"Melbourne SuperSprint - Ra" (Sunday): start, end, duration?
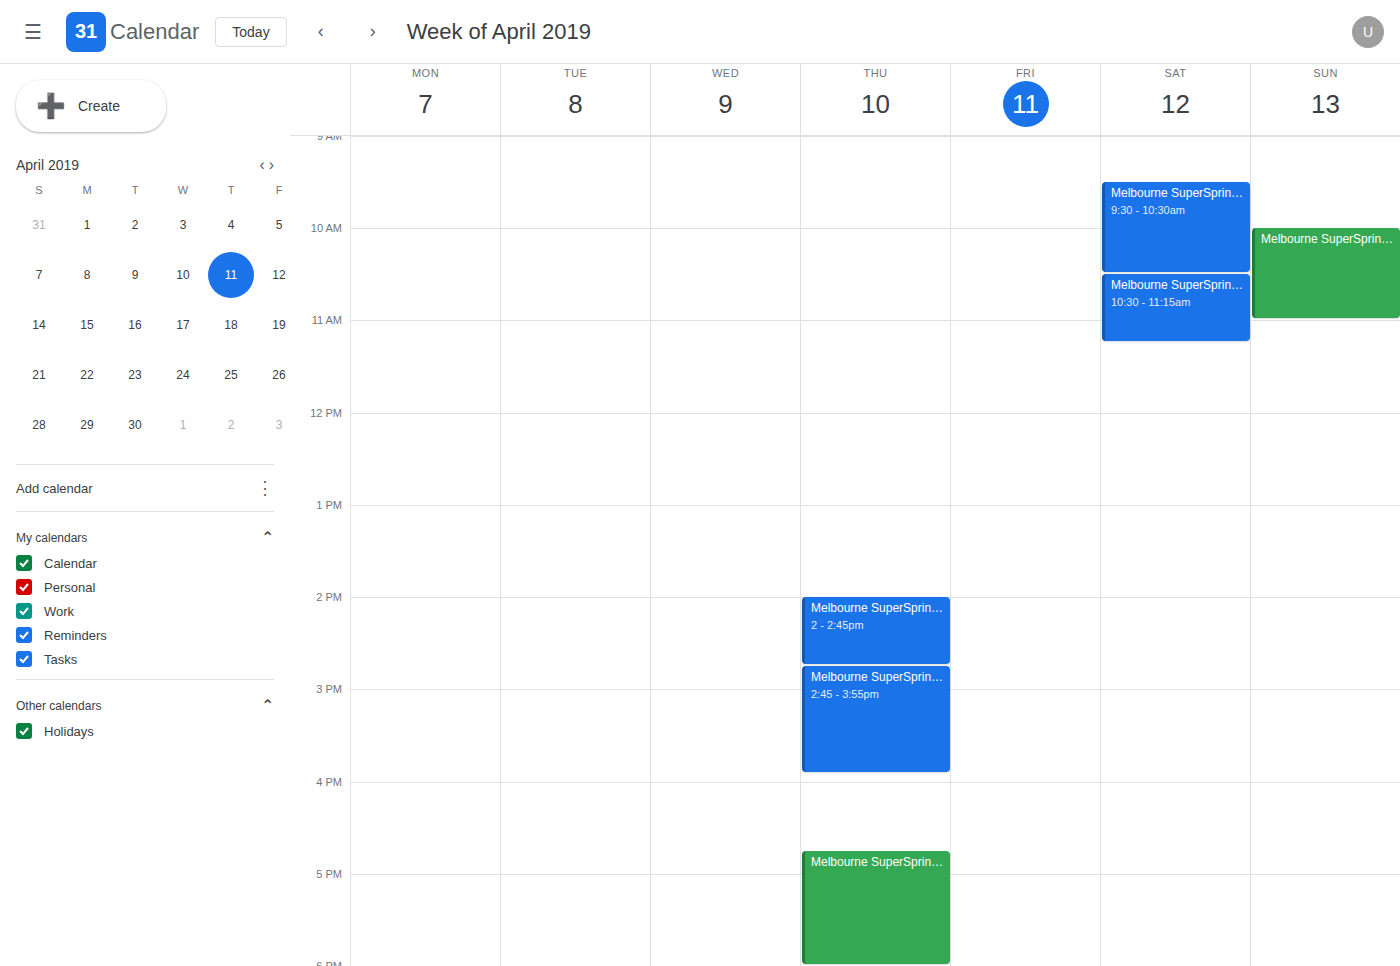
10:00 AM to 11:00 AM, 1 hour